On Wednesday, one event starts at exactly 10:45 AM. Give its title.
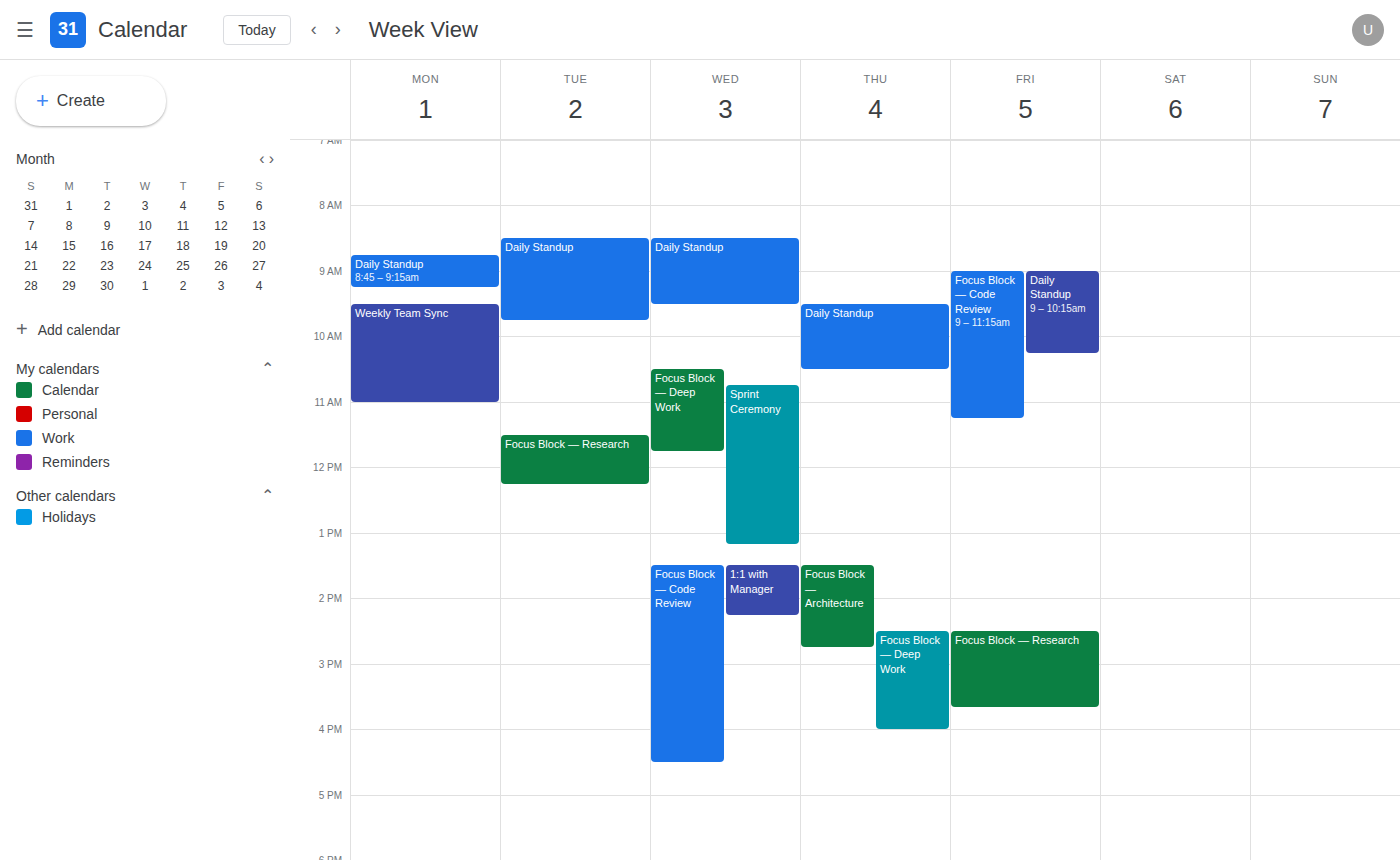
"Sprint Ceremony"